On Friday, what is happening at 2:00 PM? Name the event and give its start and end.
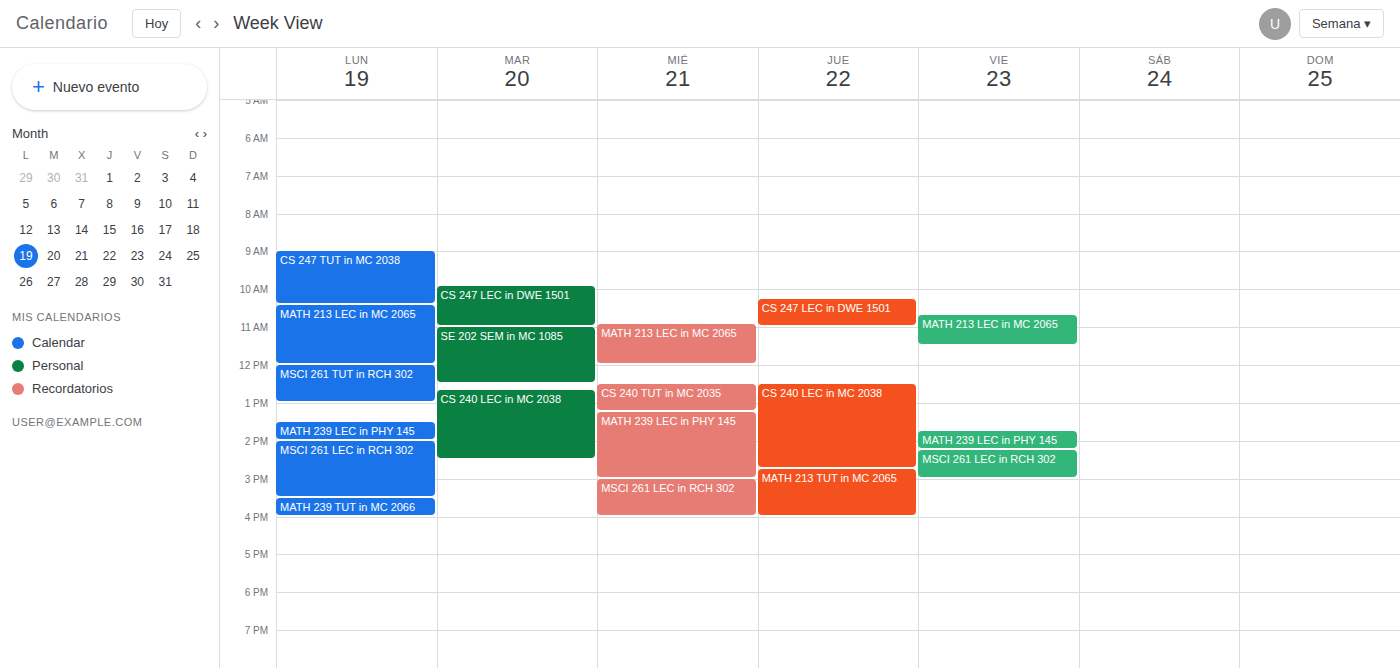
"MATH 239 LEC in PHY 145", 1:45 PM to 2:15 PM